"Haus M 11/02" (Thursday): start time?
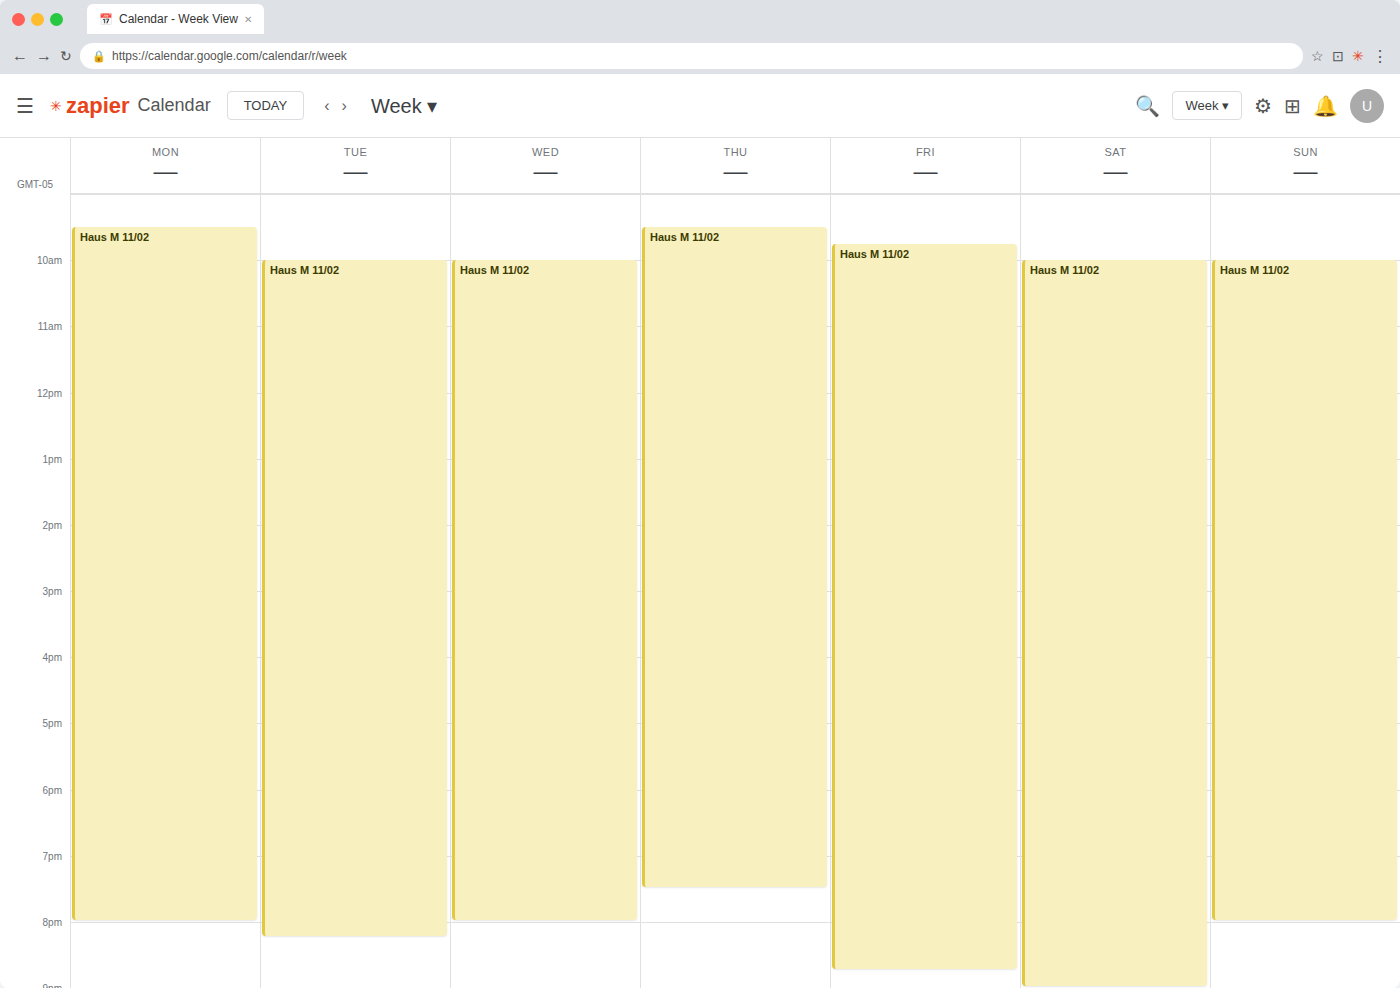
9:30 AM